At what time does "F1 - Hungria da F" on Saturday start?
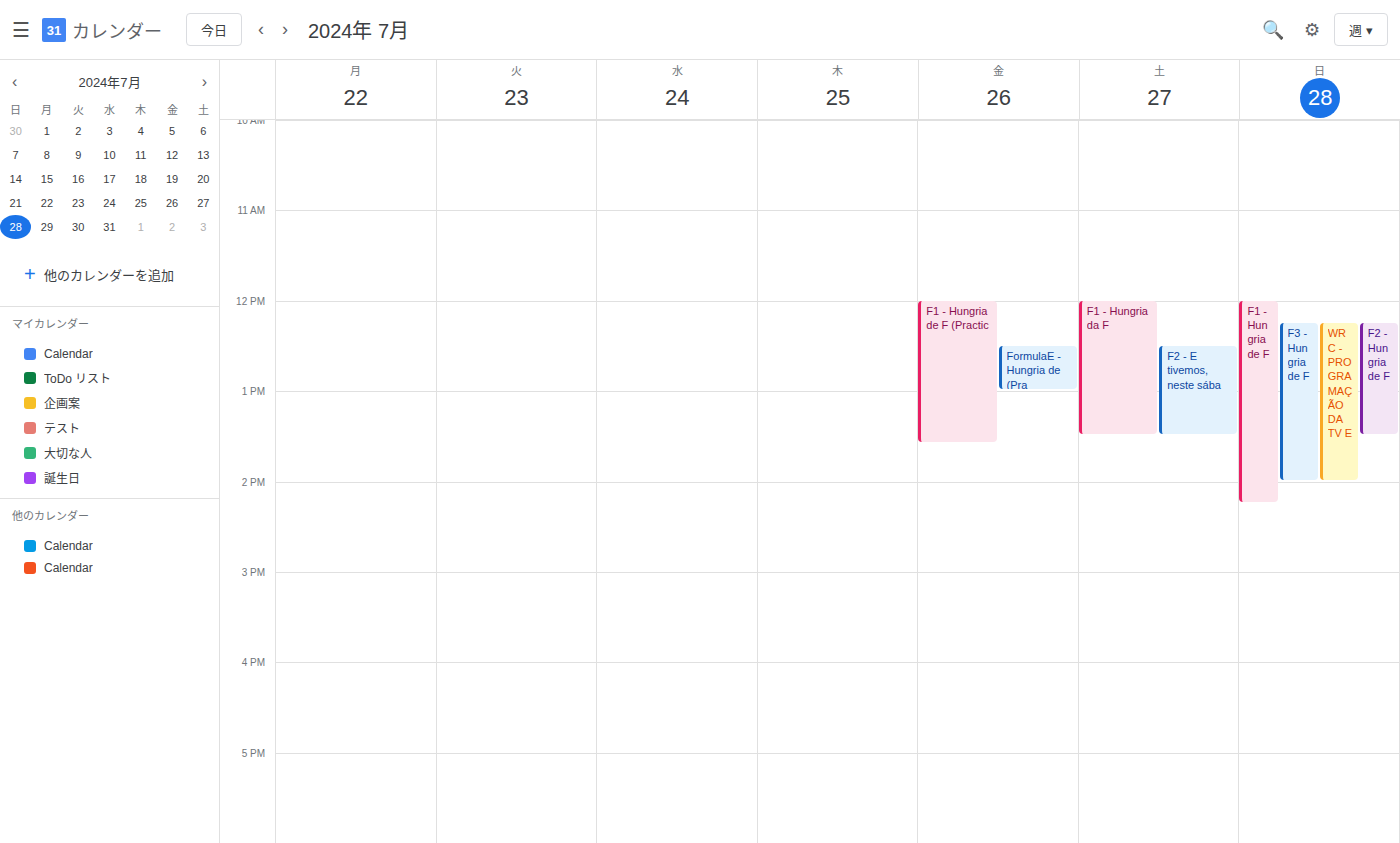
12:00 PM